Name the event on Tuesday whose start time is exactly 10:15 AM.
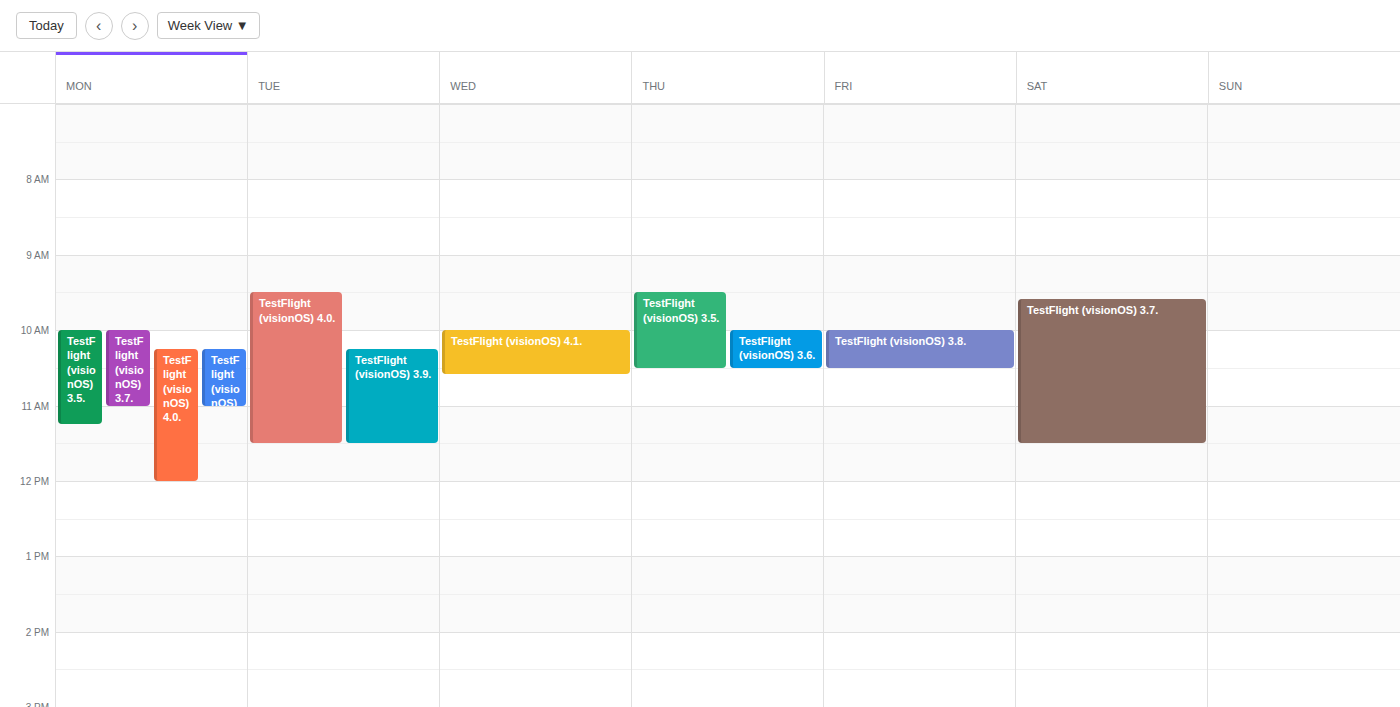
"TestFlight (visionOS) 3.9."